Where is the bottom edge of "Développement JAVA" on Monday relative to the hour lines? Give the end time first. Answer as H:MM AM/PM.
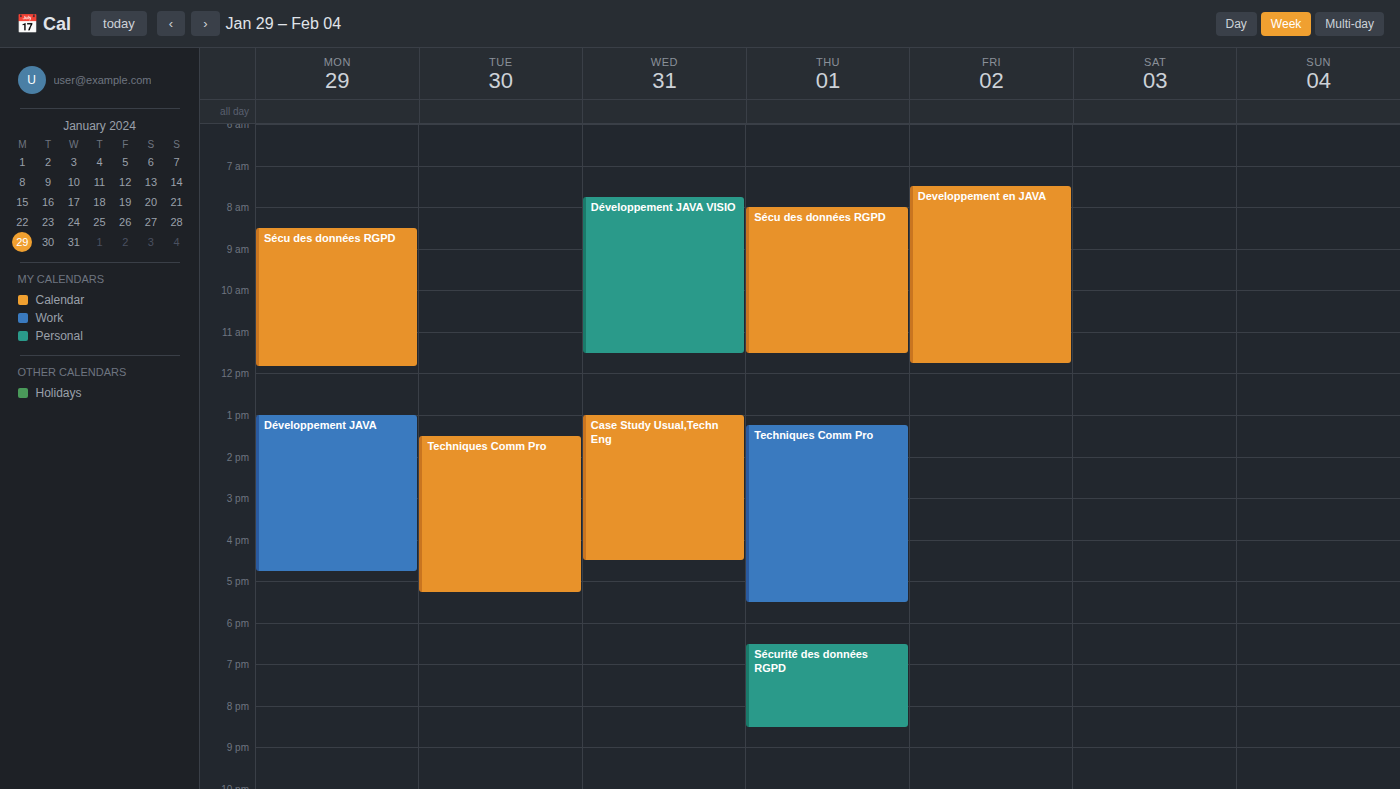
4:45 PM -- neither: three quarters of the way from the 4 PM line to the 5 PM line.